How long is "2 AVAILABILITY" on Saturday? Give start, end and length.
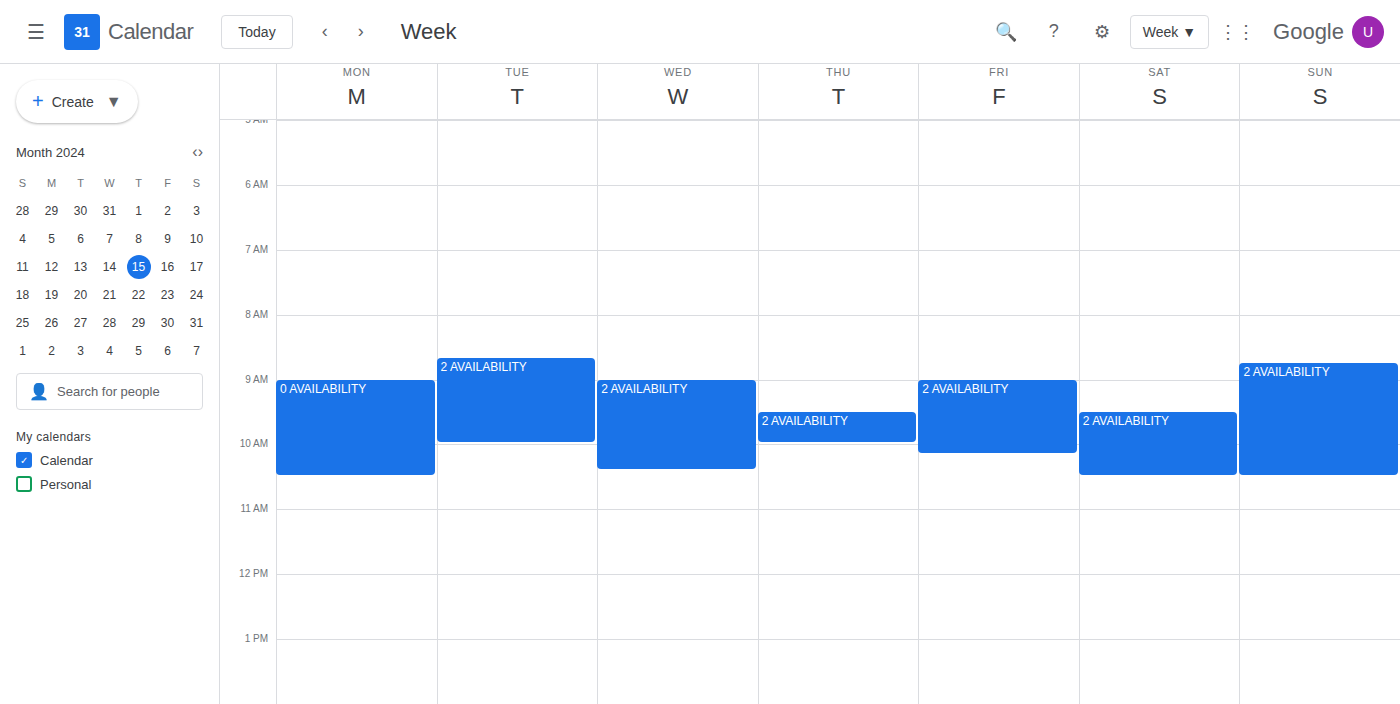
9:30 AM to 10:30 AM, 1 hour